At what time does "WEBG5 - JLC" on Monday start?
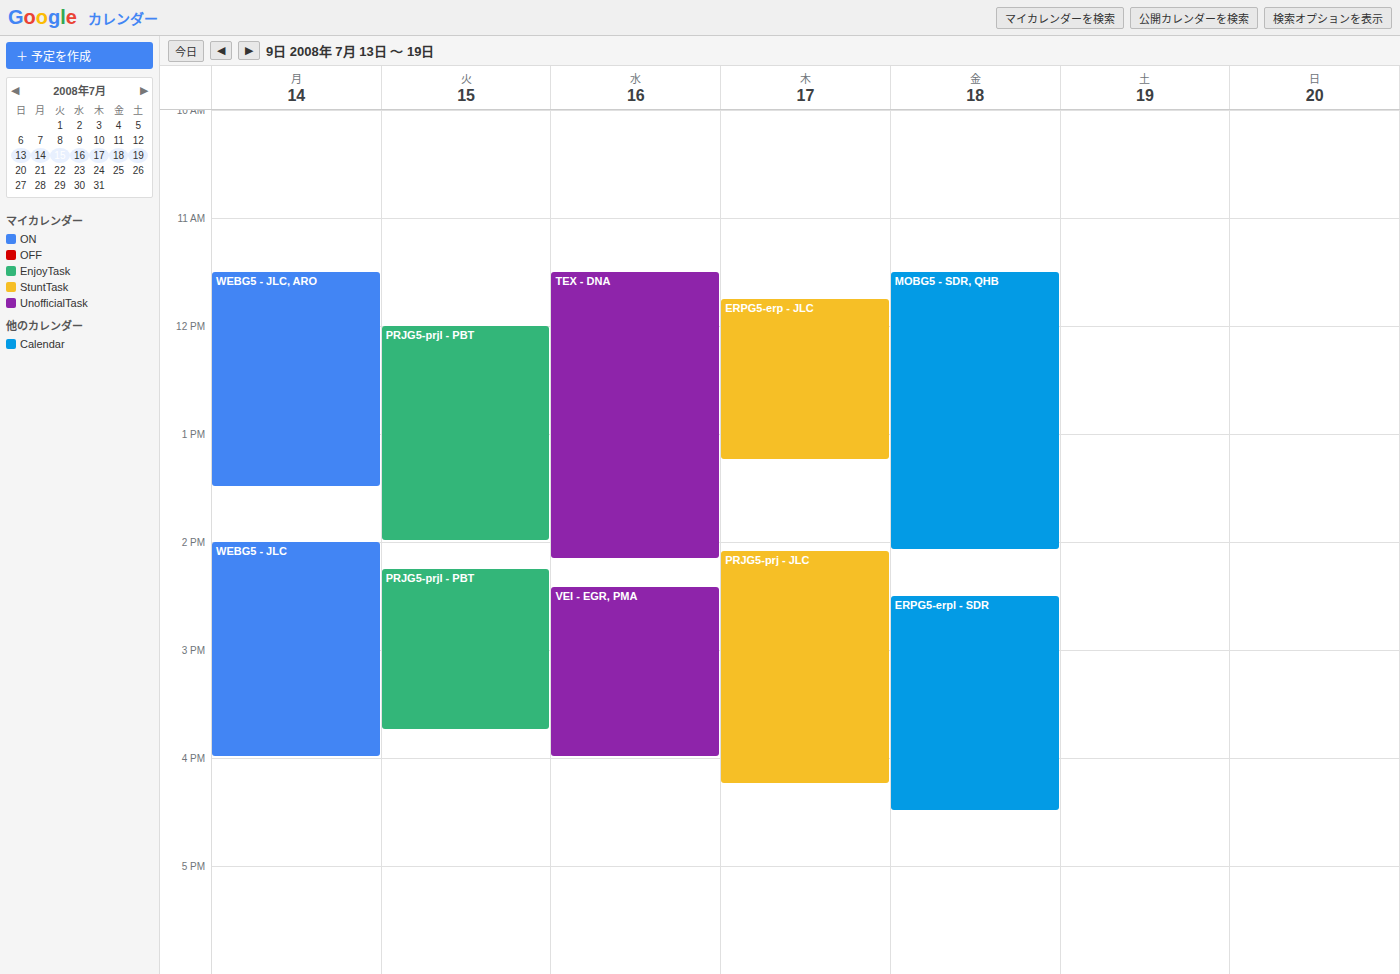
2:00 PM